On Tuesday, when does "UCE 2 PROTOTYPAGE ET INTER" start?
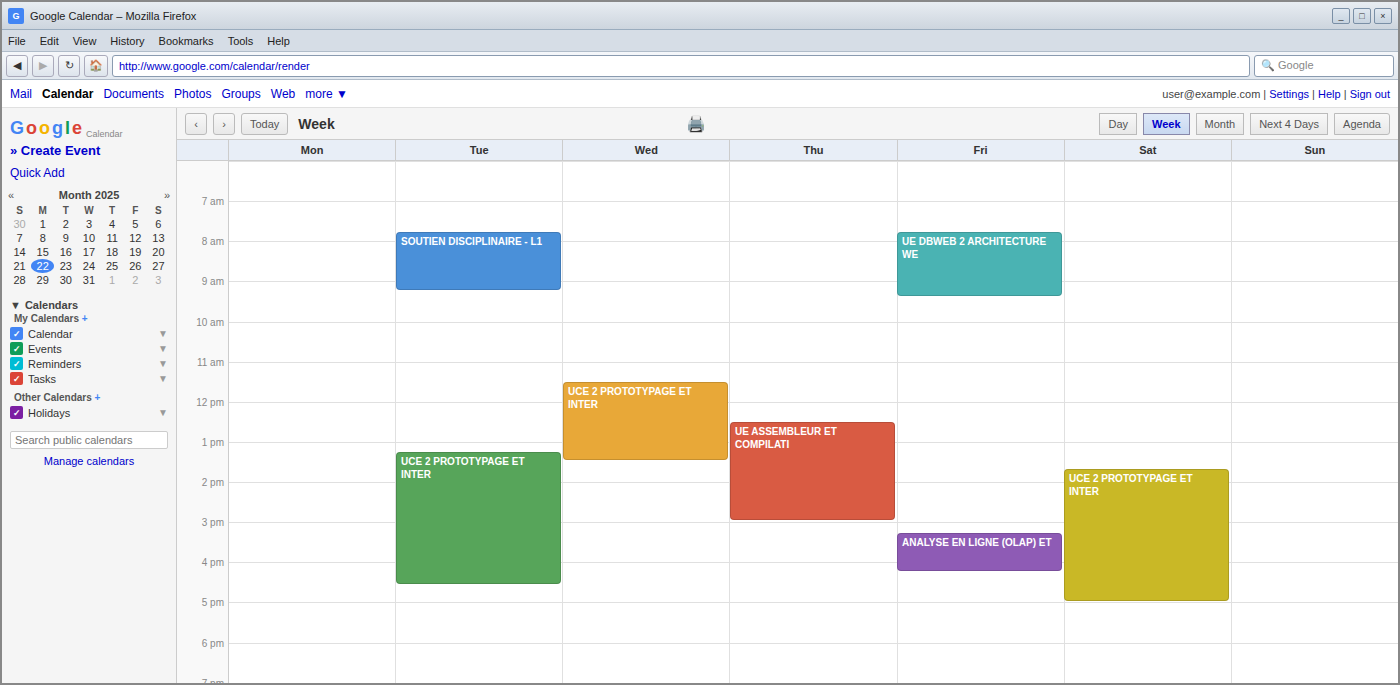
13:15